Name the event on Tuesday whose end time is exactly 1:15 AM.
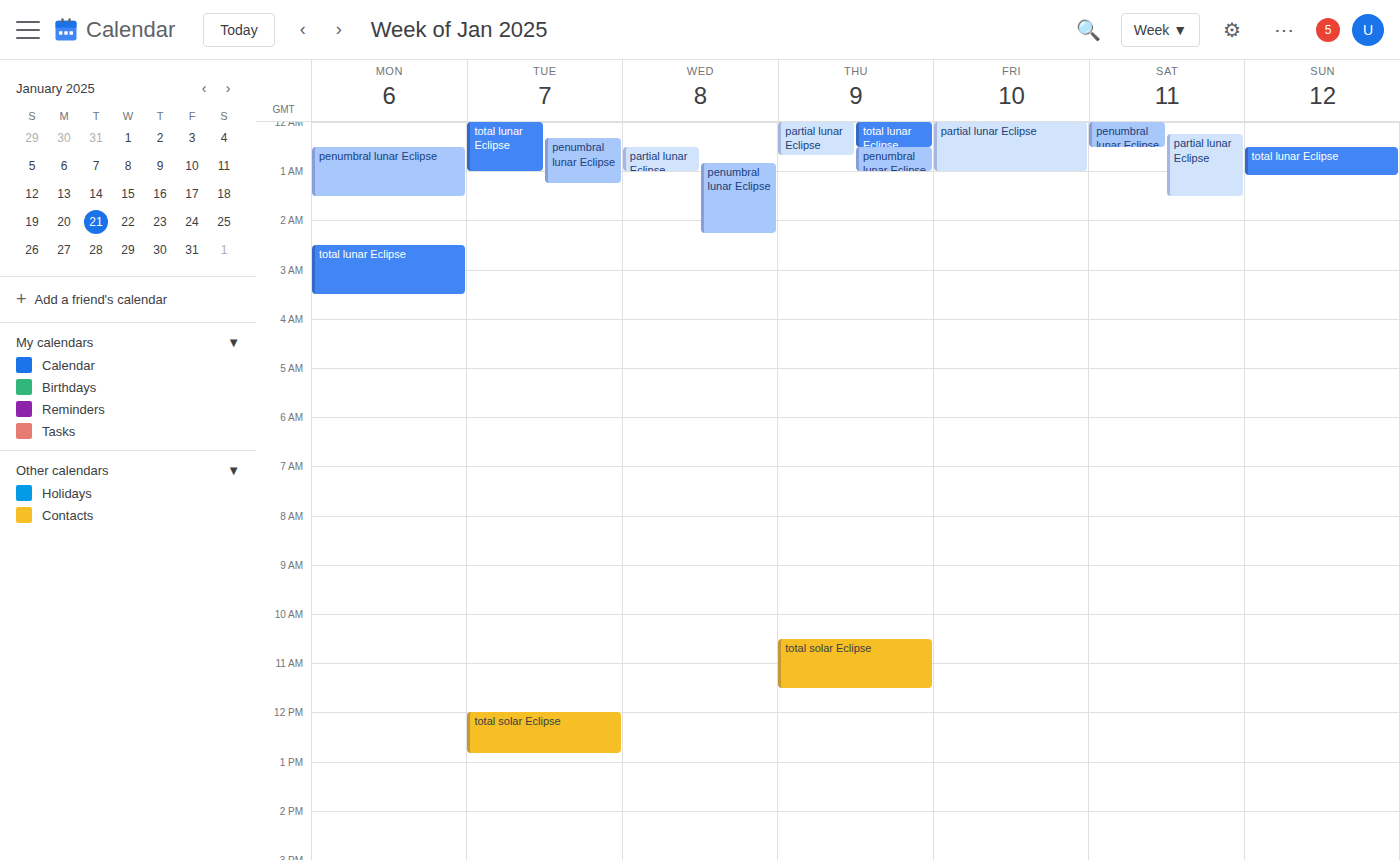
"penumbral lunar Eclipse"